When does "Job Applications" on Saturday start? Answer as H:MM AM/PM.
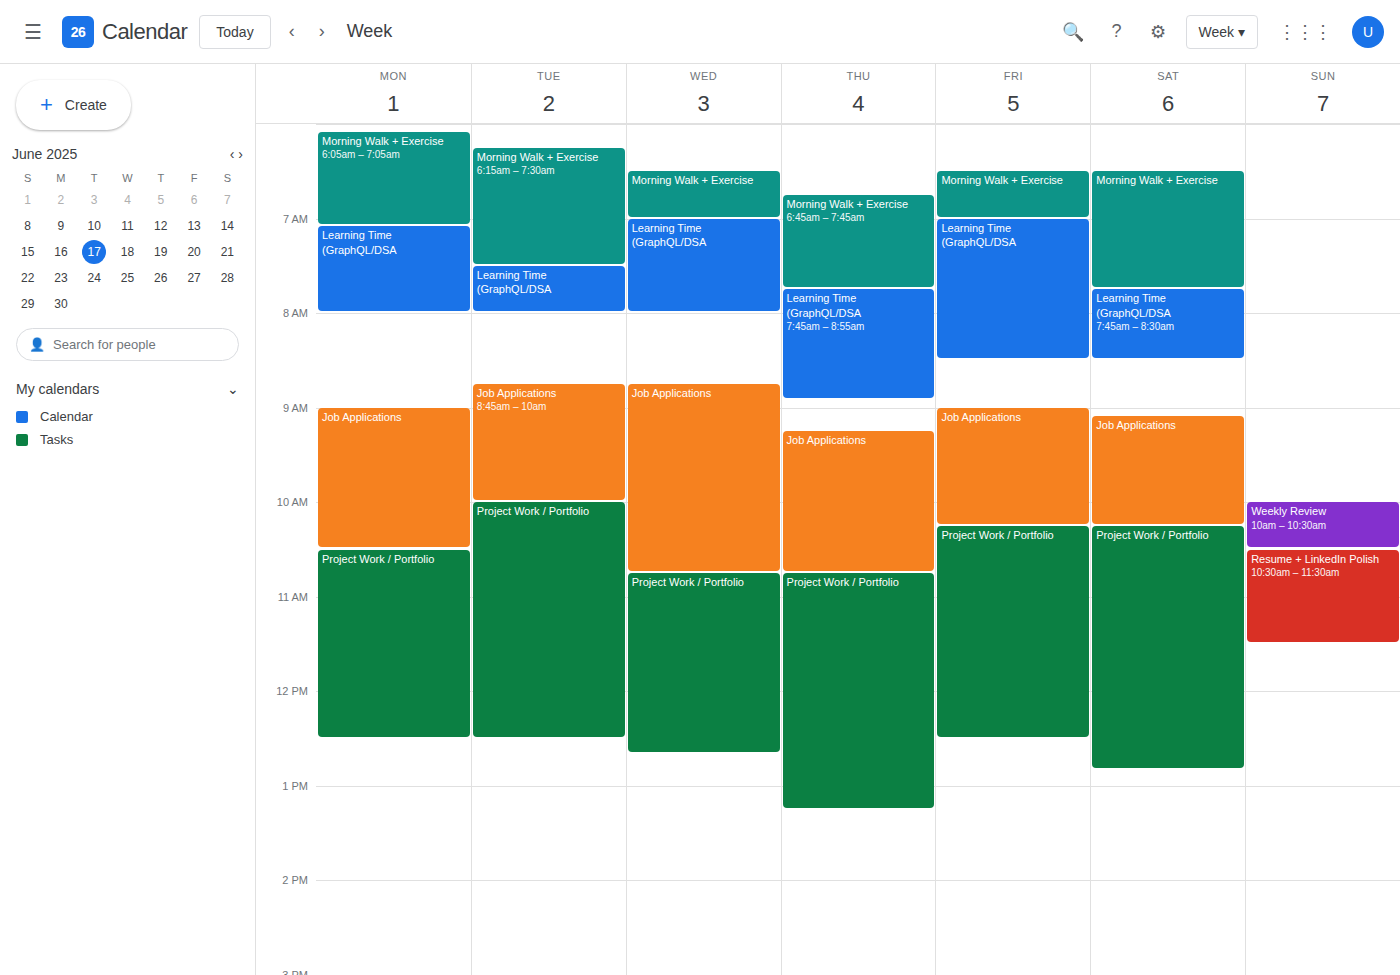
9:05 AM